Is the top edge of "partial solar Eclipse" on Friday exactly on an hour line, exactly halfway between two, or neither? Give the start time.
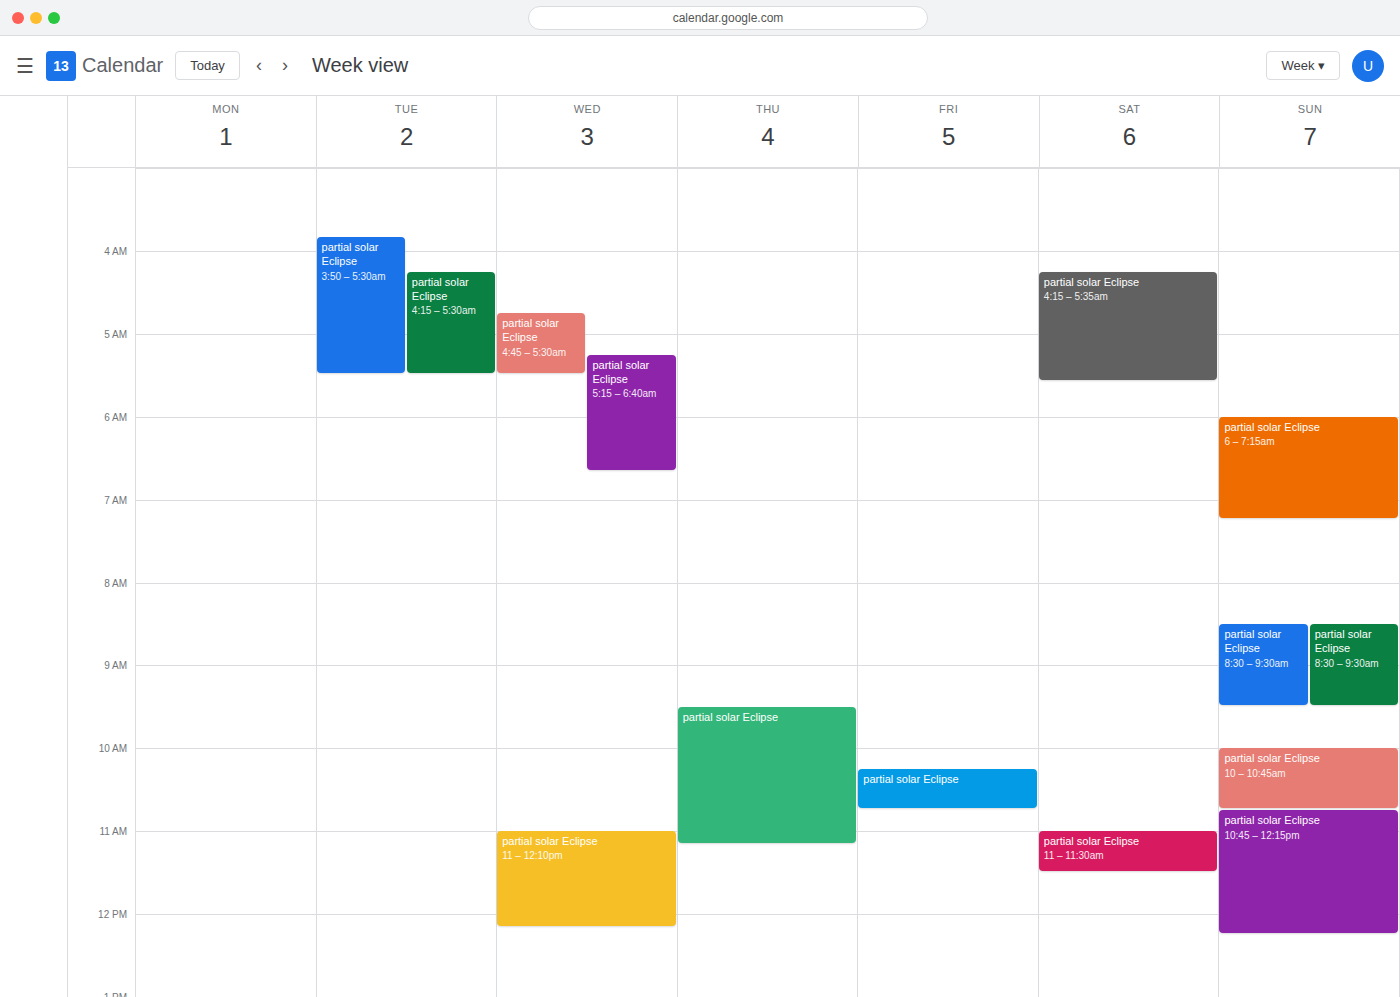
10:15 AM -- neither: a quarter of the way from the 10 AM line to the 11 AM line.